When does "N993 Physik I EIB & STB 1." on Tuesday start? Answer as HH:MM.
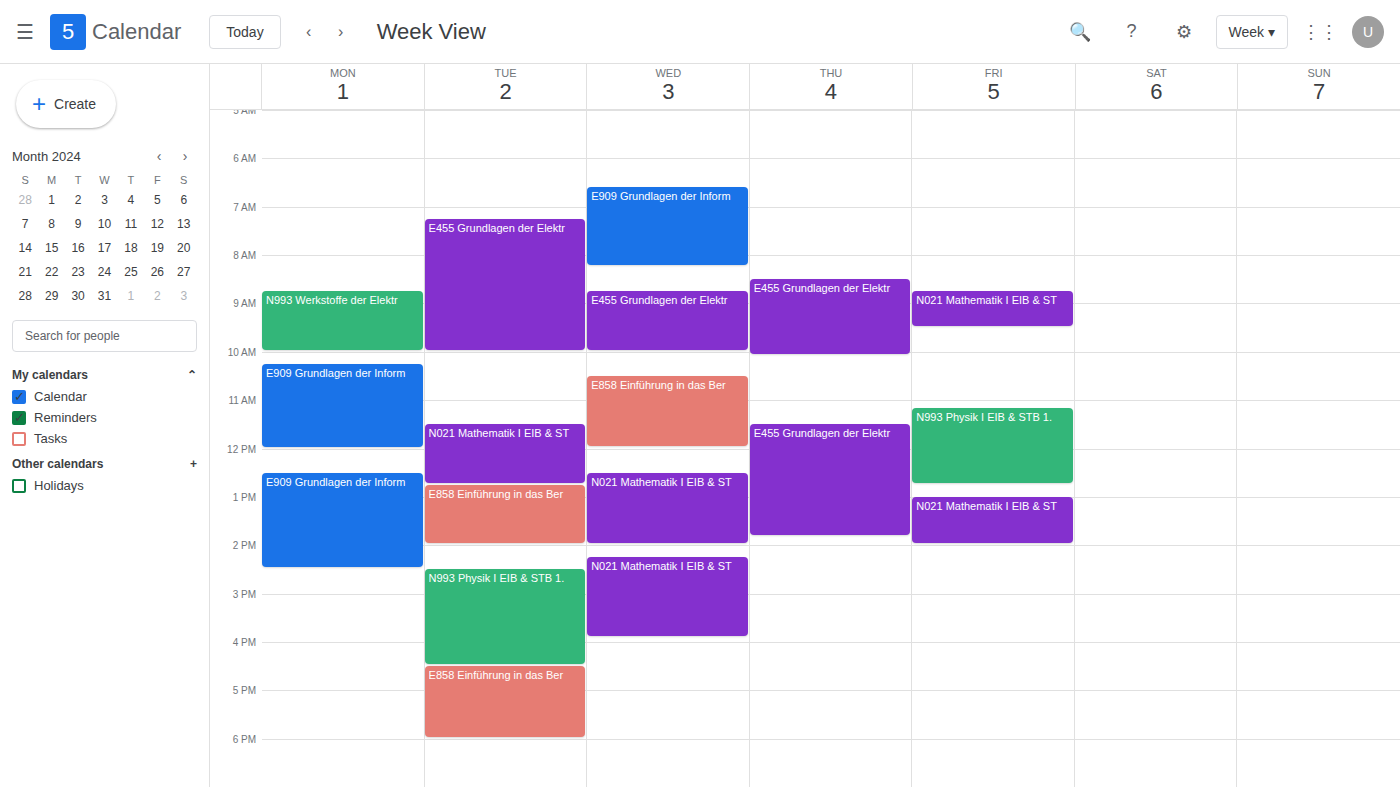
14:30